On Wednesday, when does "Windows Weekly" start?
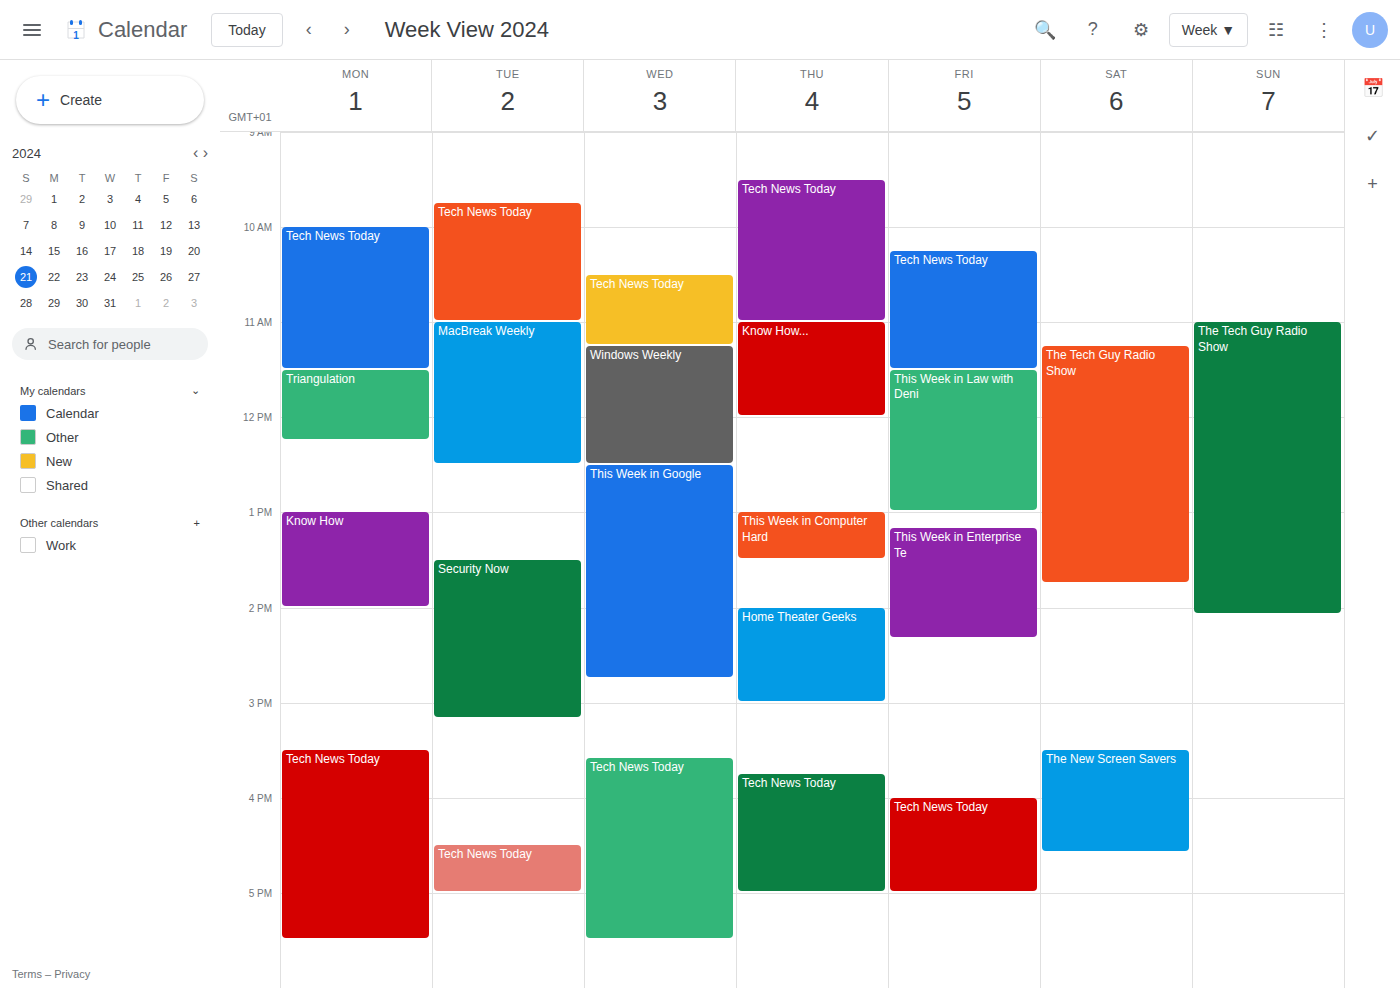
11:15 AM